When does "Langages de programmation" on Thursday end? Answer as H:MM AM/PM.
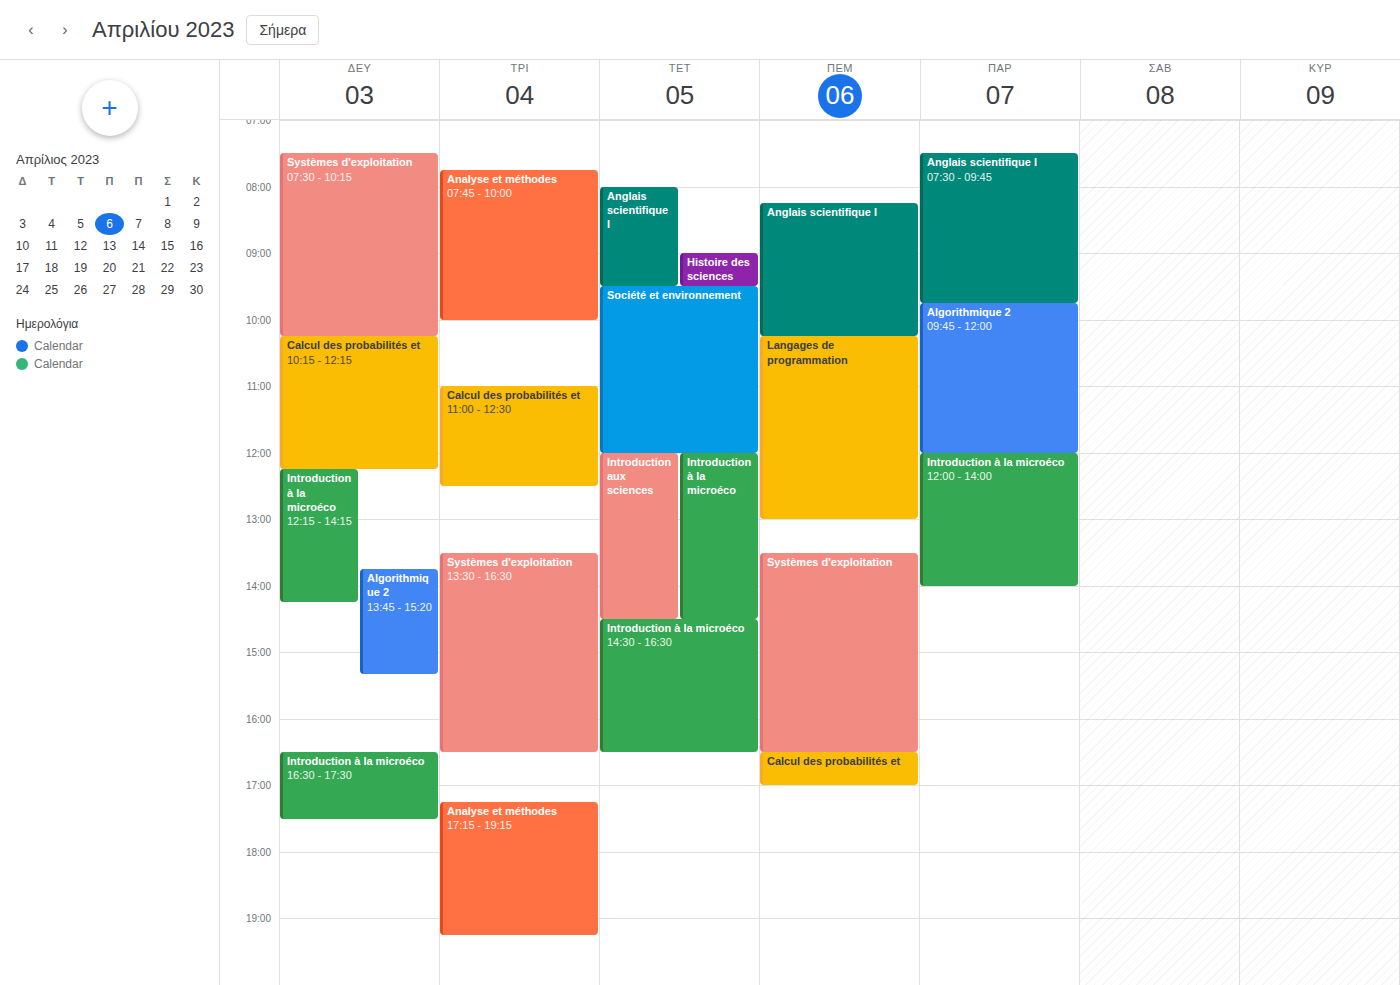
1:00 PM